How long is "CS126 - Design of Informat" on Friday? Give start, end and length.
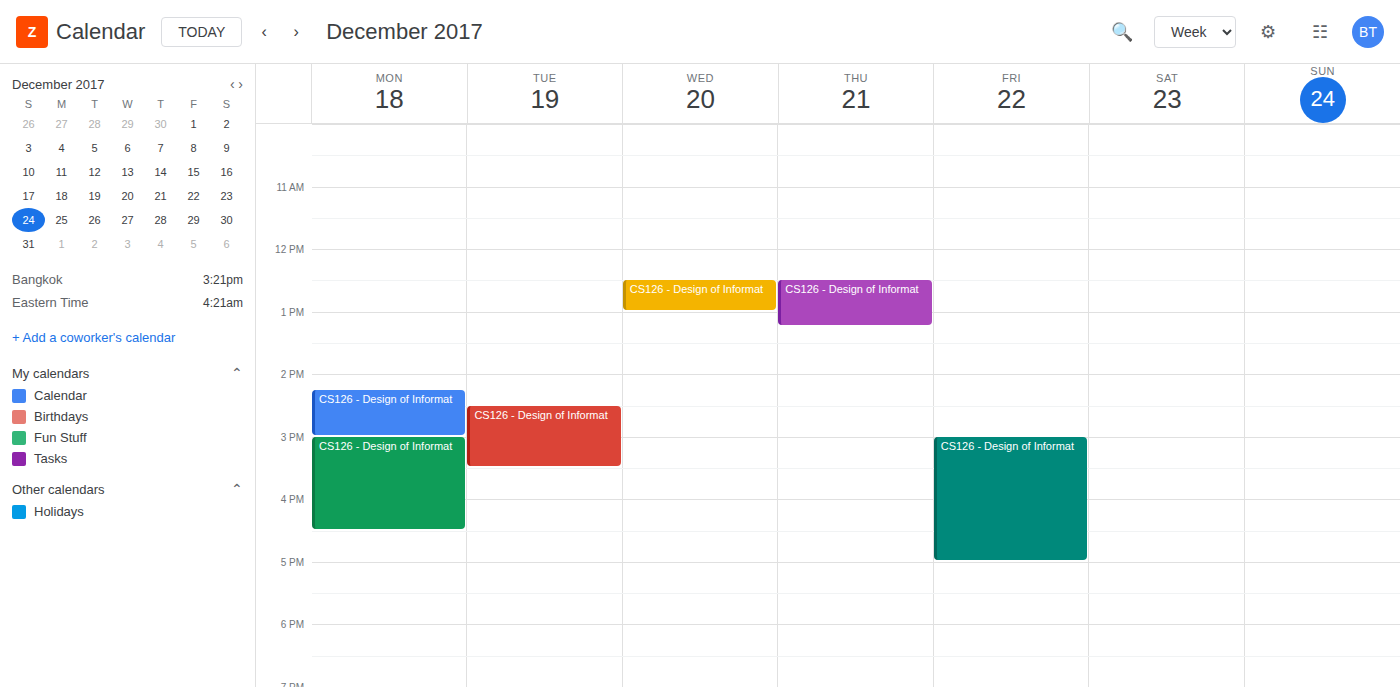
15:00 to 17:00, 2 hours